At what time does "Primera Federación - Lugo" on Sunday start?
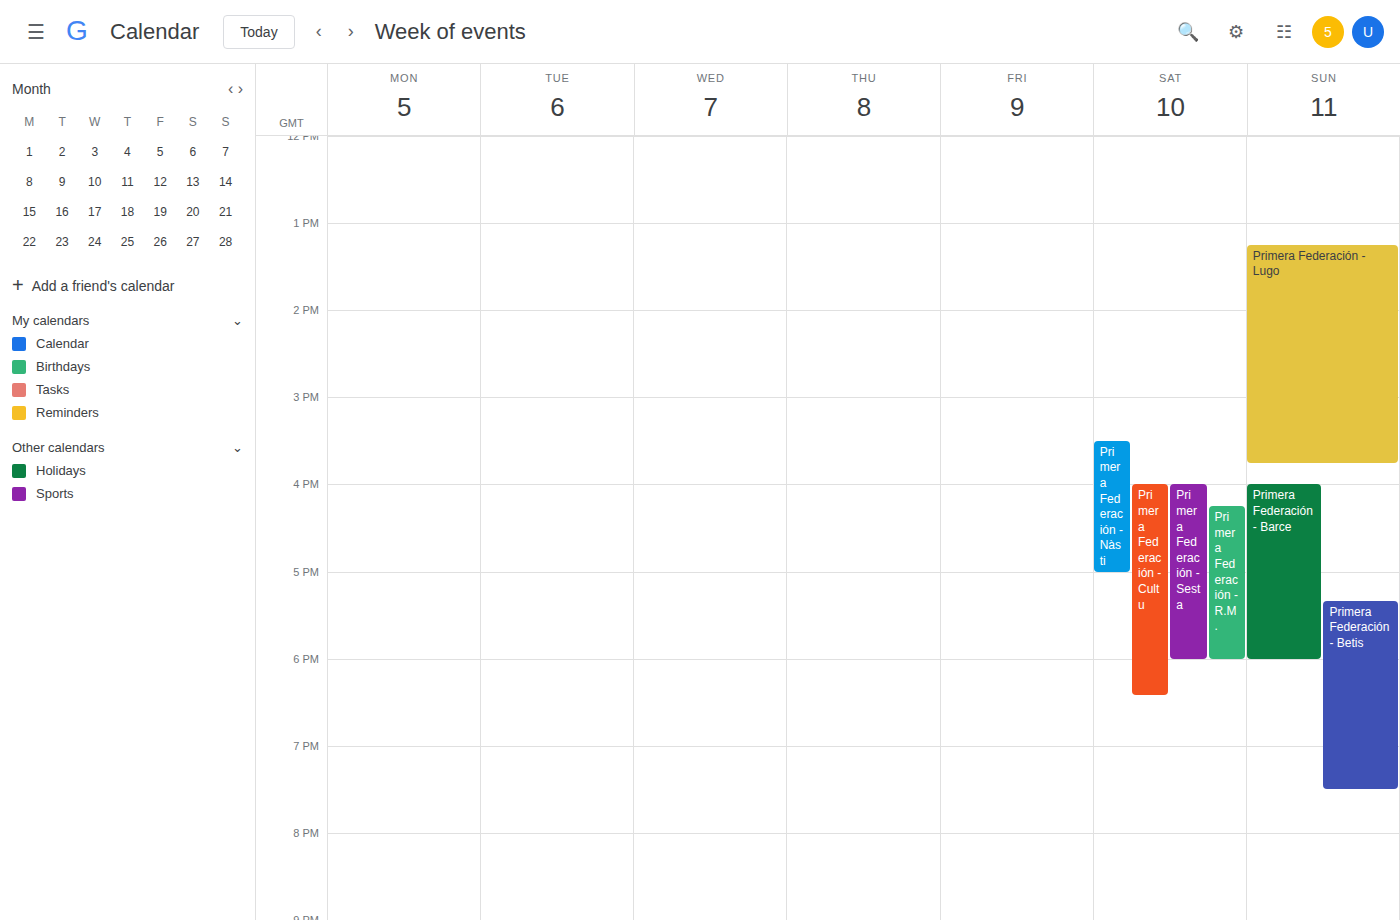
1:15 PM